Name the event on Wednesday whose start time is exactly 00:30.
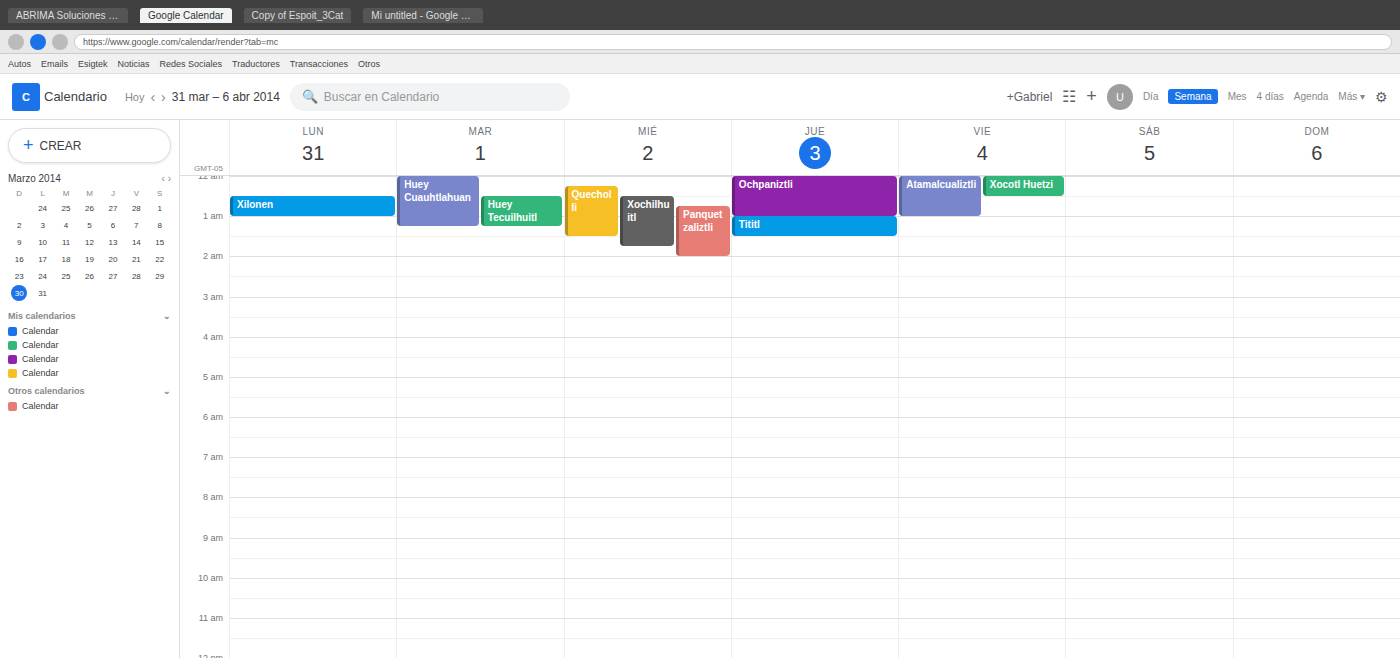
"Xochilhuitl"